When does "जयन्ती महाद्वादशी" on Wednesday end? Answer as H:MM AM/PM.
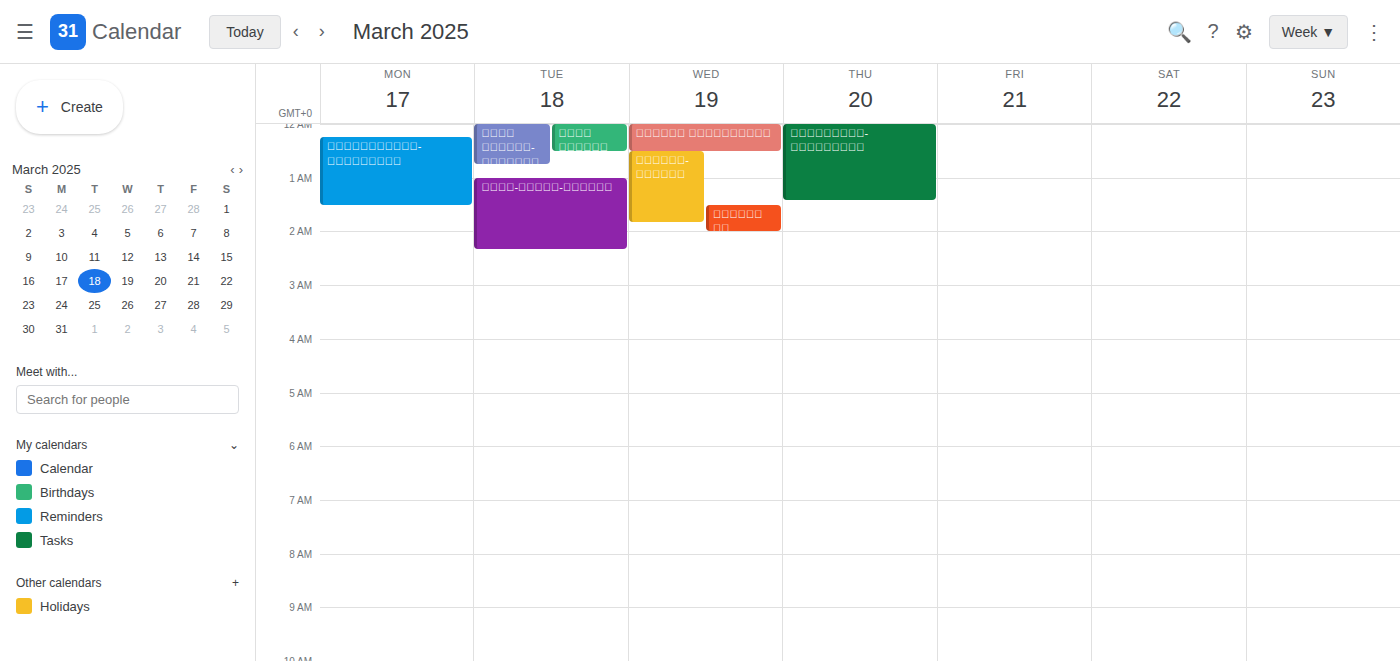
12:30 AM